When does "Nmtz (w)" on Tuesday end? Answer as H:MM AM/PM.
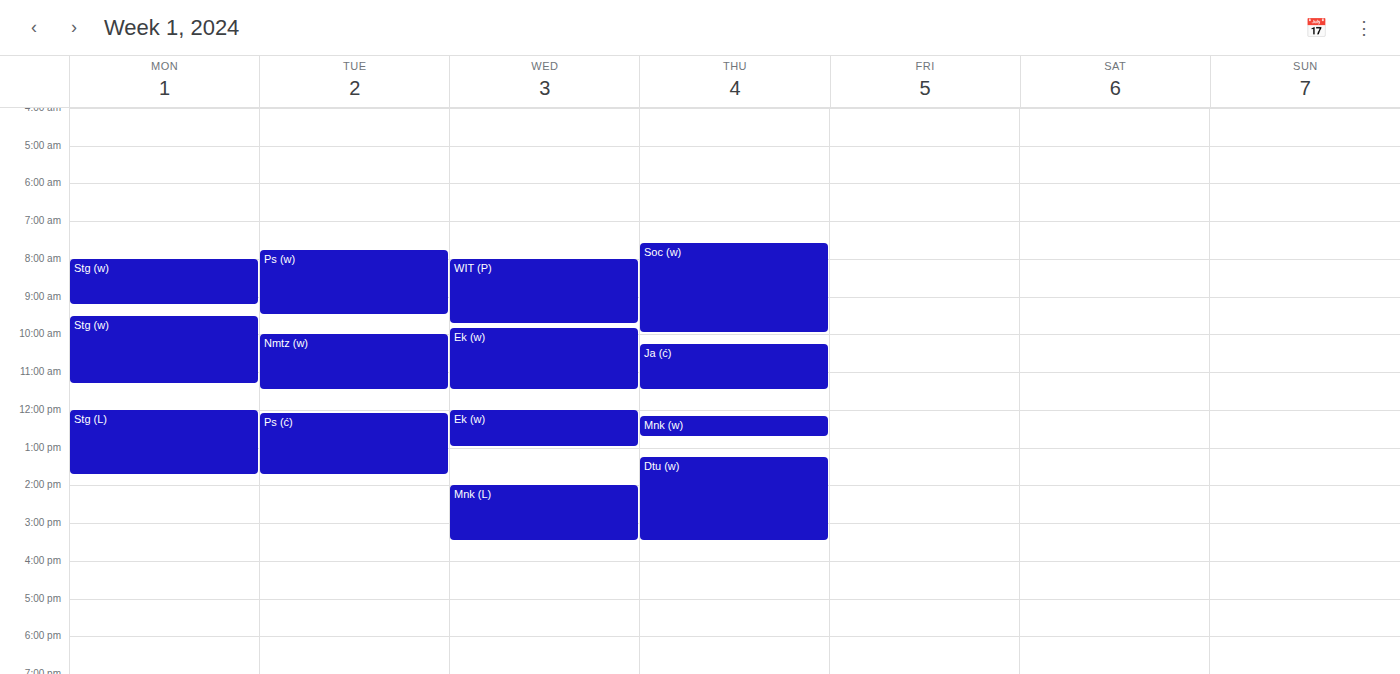
11:30 AM